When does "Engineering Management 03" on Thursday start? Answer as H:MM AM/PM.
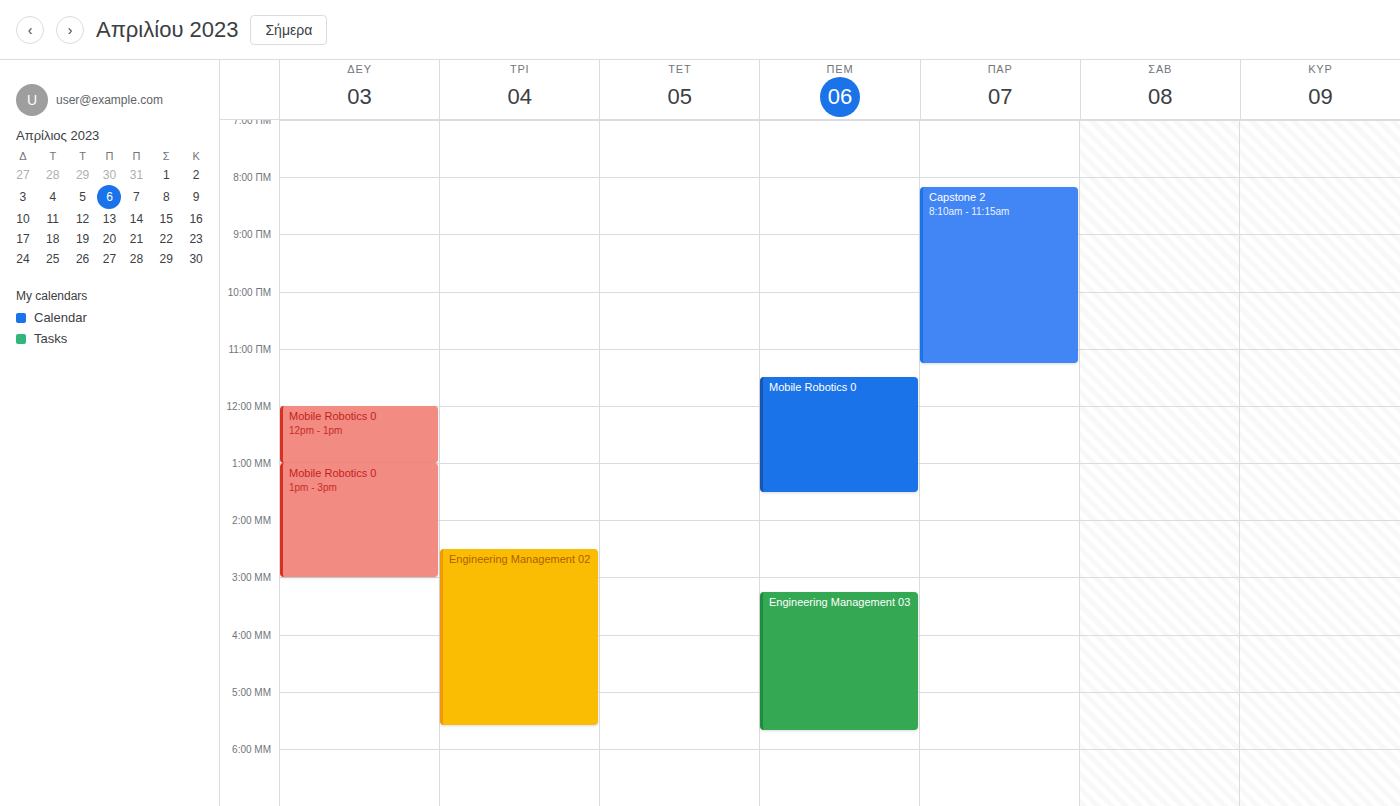
3:15 PM